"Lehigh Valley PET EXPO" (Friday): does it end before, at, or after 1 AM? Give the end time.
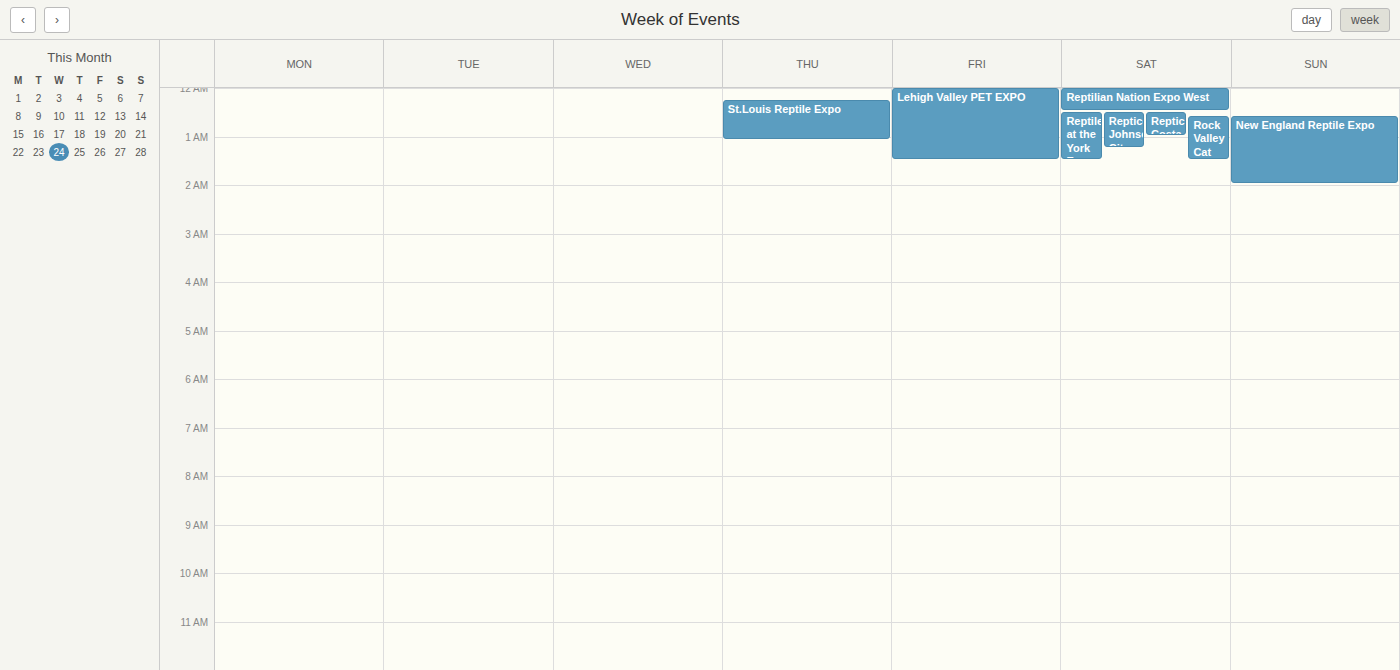
1:30 AM -- after 1 AM, 30 minutes below the 1 AM line.